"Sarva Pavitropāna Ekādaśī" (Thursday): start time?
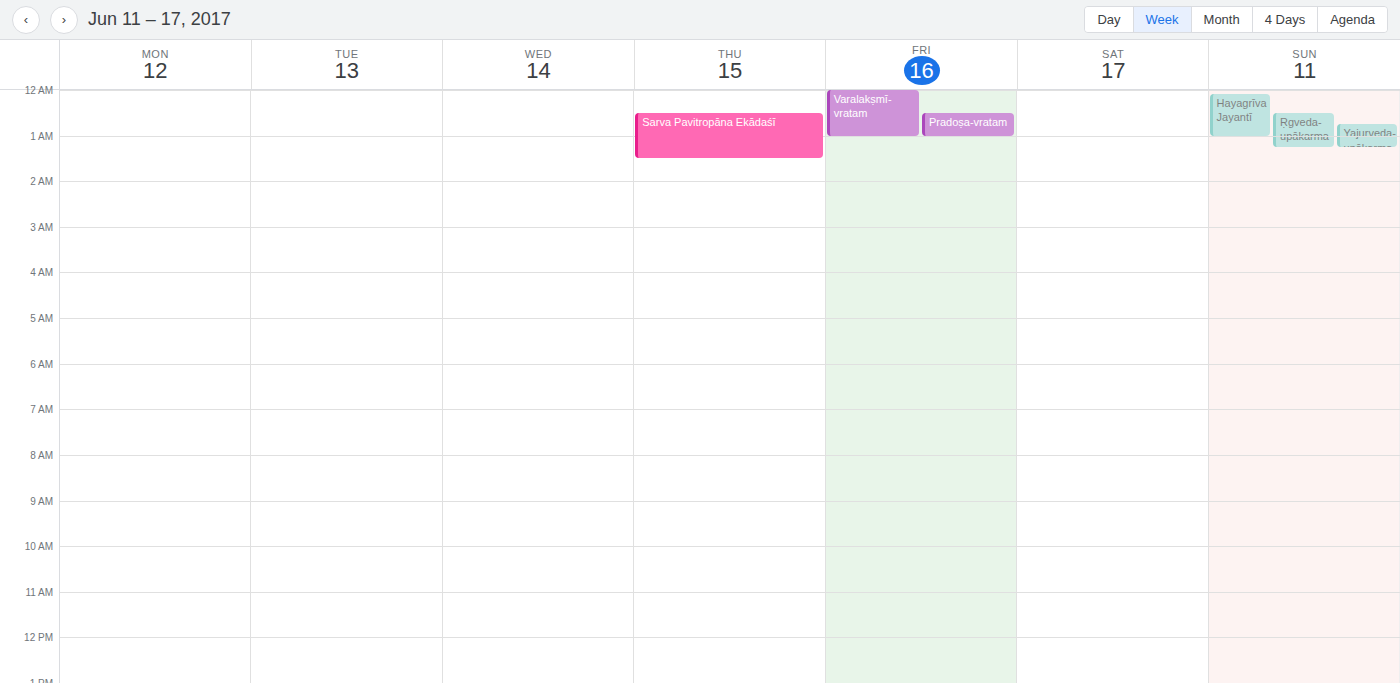
12:30 AM